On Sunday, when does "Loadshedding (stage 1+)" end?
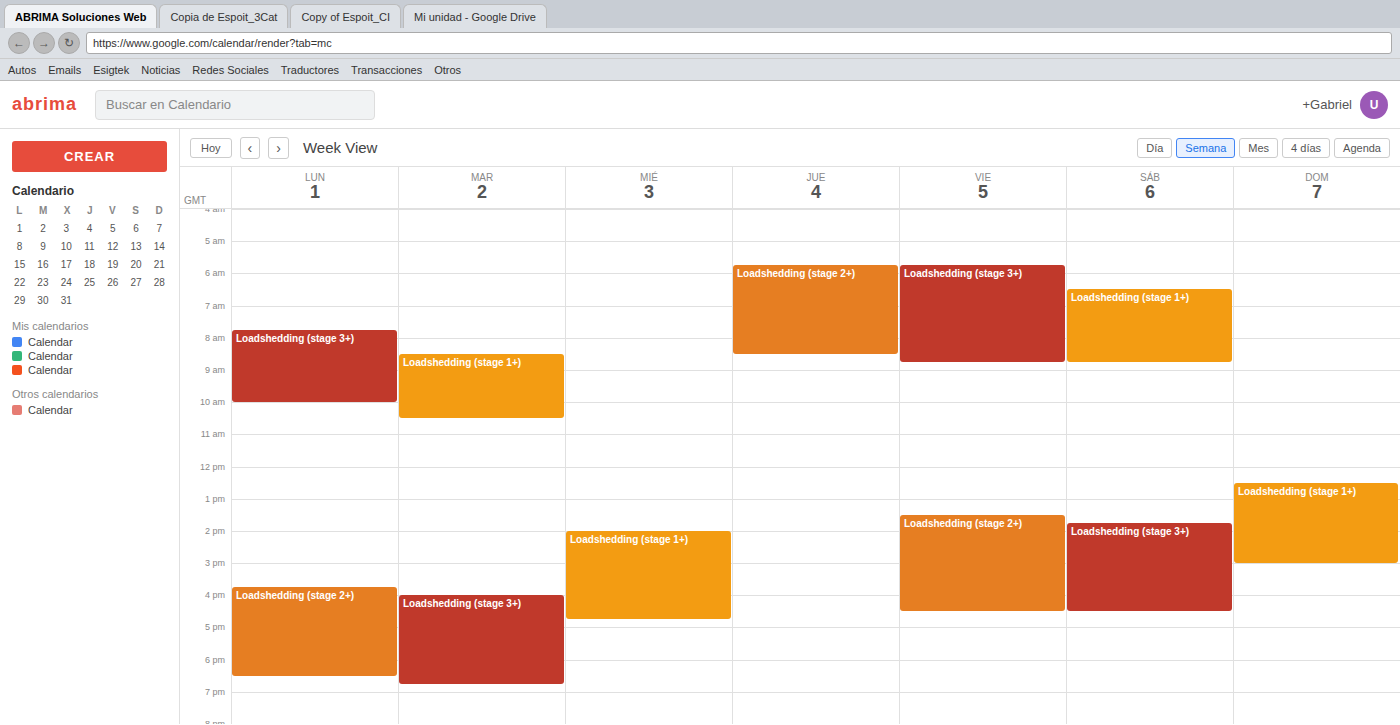
3:00 PM